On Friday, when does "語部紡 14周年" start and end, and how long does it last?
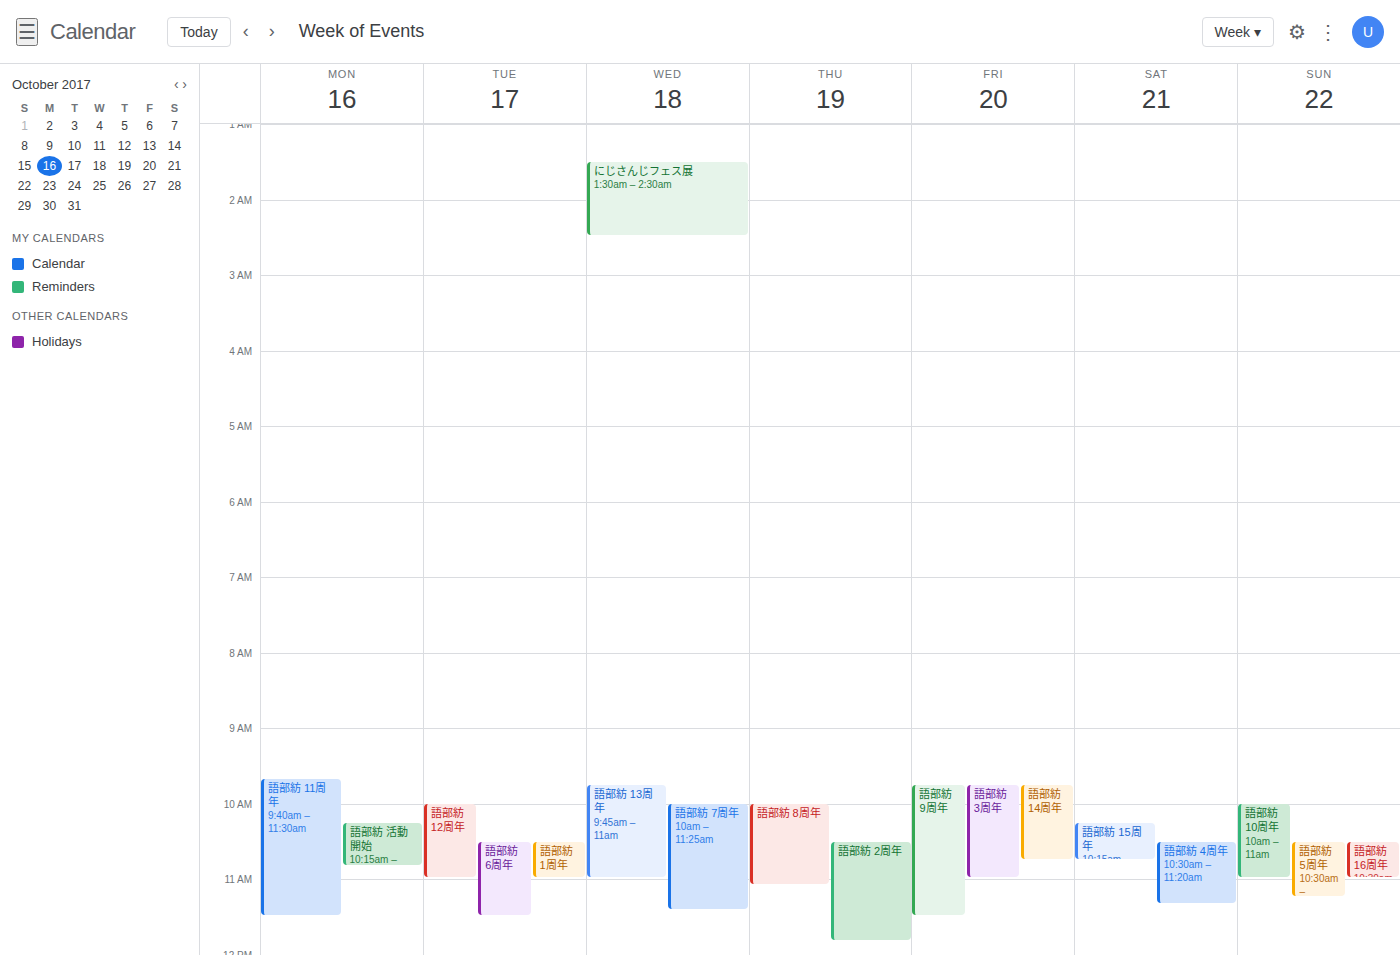
9:45 AM to 10:45 AM, 1 hour